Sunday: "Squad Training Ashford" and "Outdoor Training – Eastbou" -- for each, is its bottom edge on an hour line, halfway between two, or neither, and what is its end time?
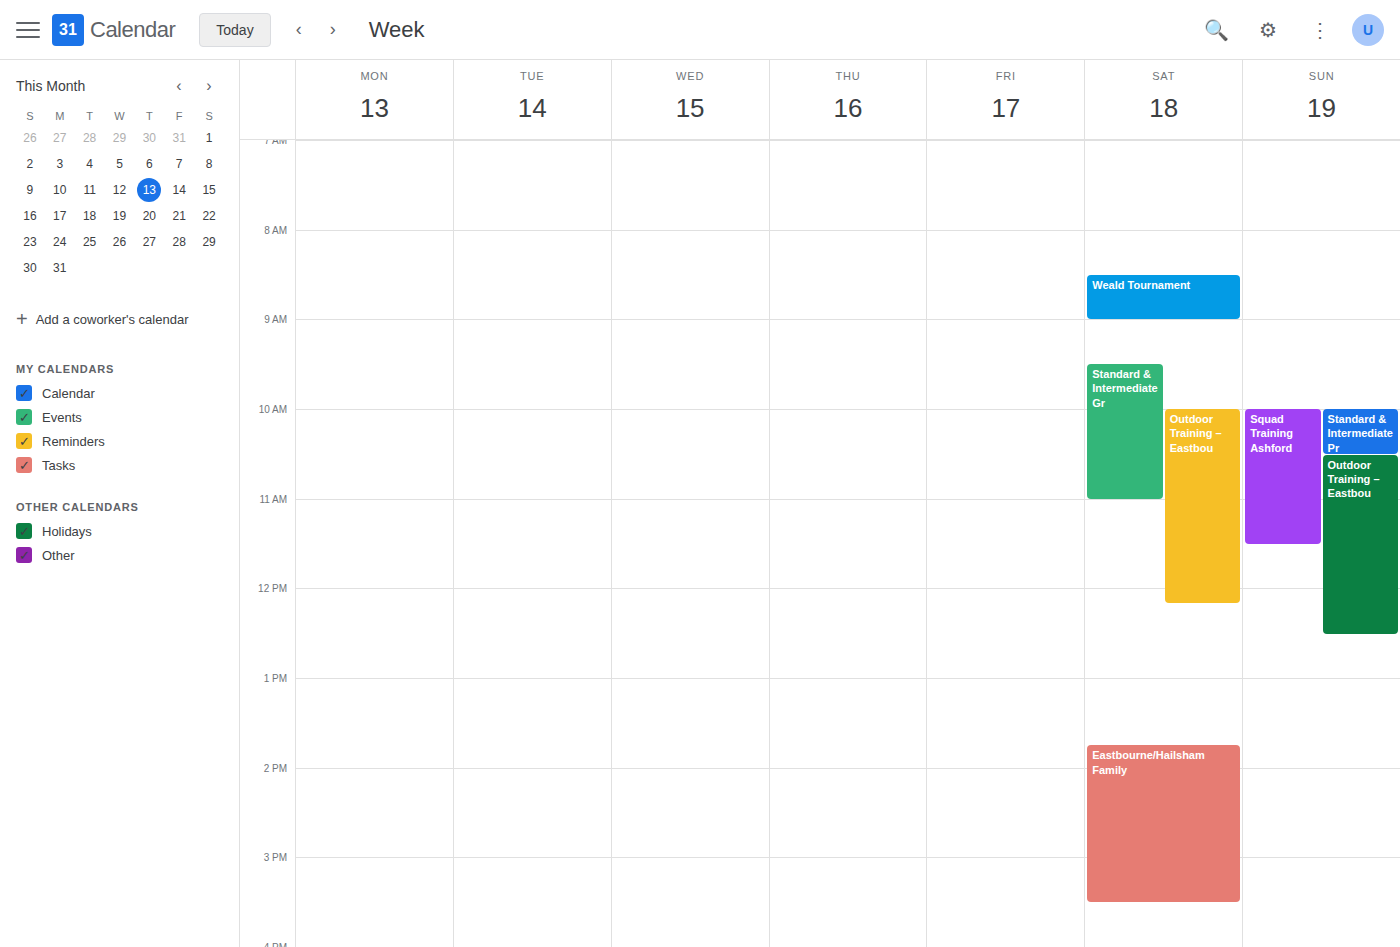
"Squad Training Ashford": 11:30 AM, halfway between the 11 AM and 12 PM lines. "Outdoor Training – Eastbou": 12:30 PM, halfway between the 12 PM and 1 PM lines.